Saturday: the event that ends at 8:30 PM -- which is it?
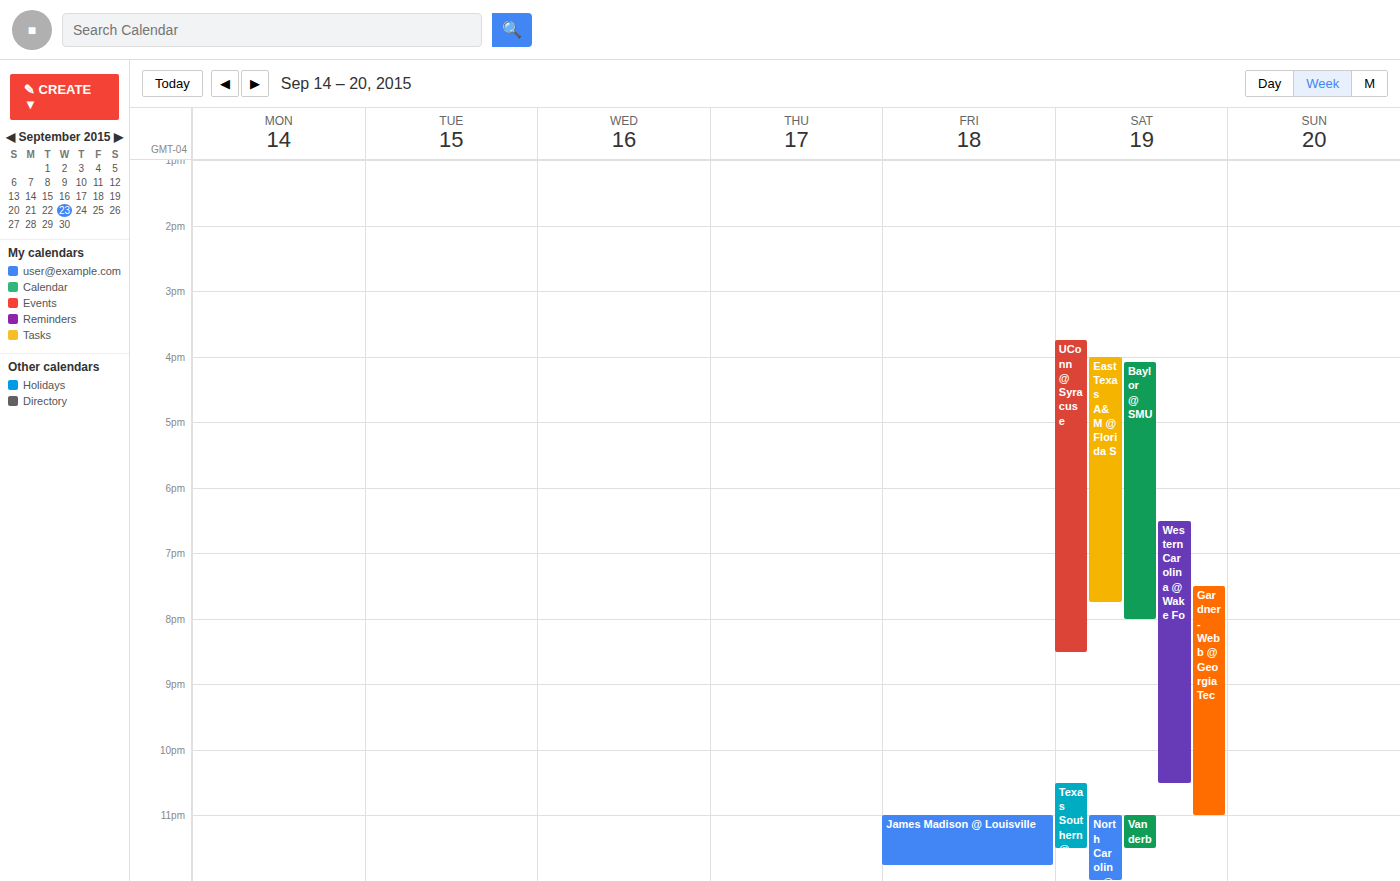
"UConn @ Syracuse"